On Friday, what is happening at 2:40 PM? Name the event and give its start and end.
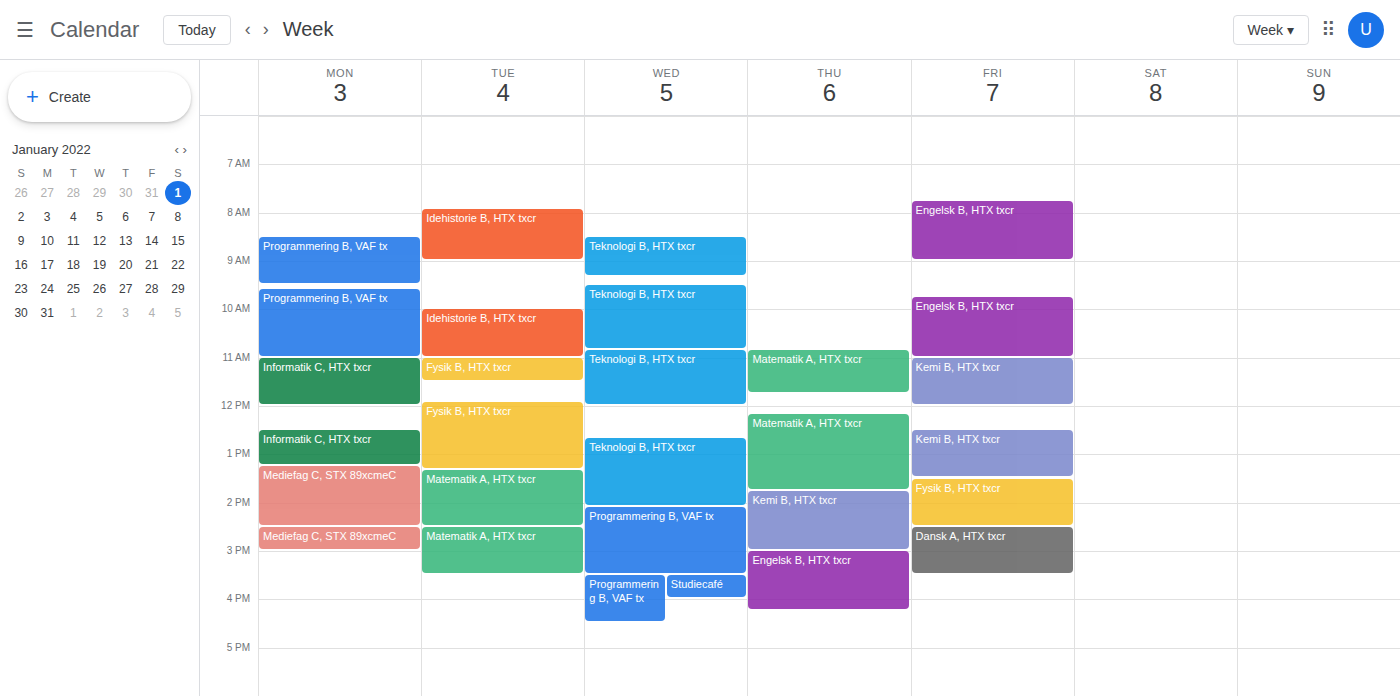
"Dansk A, HTX txcr", 2:30 PM to 3:30 PM